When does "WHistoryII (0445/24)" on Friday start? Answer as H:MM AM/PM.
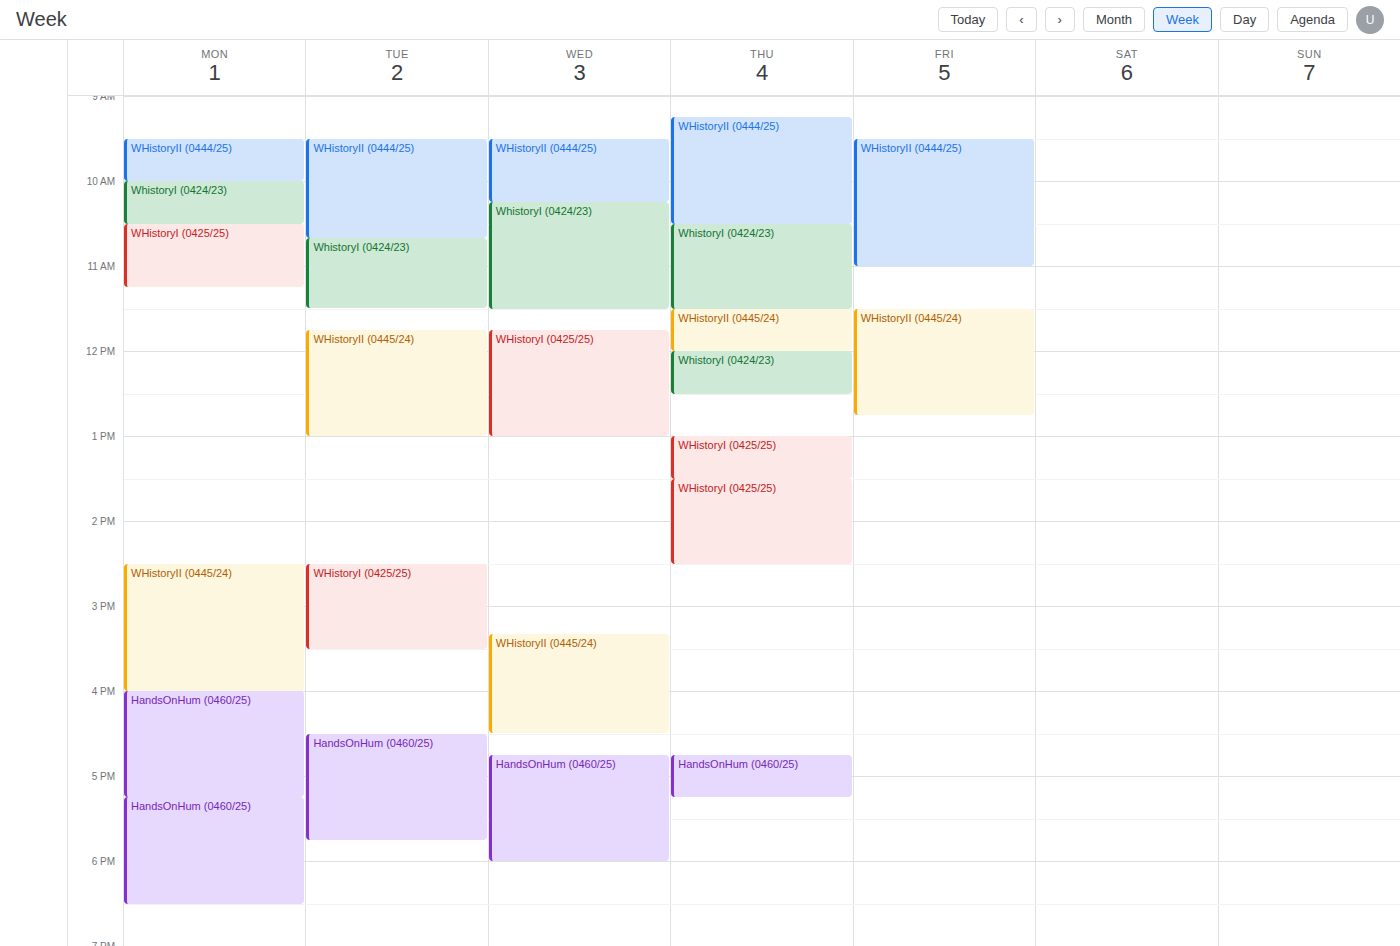
11:30 AM